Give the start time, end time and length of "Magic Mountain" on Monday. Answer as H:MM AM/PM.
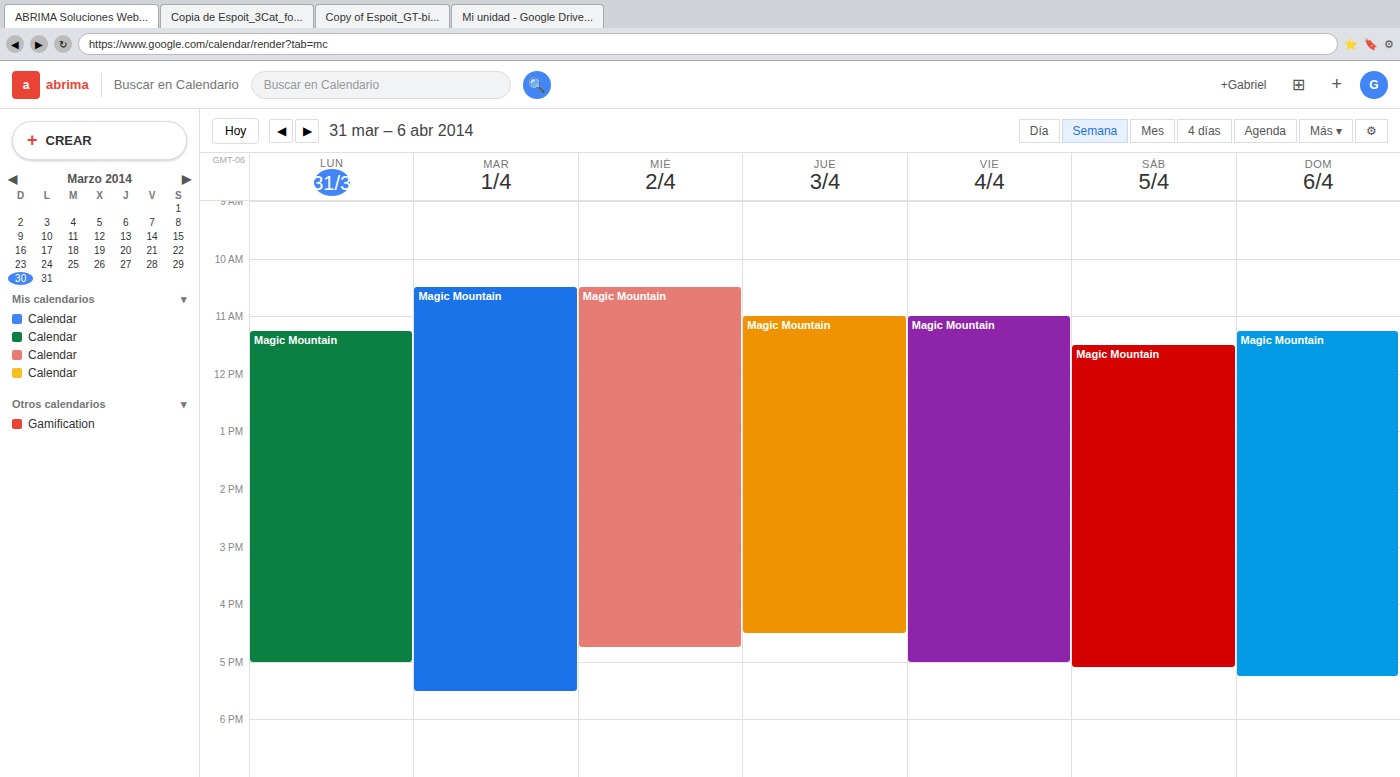
11:15 AM to 5:00 PM, 5 hours 45 minutes